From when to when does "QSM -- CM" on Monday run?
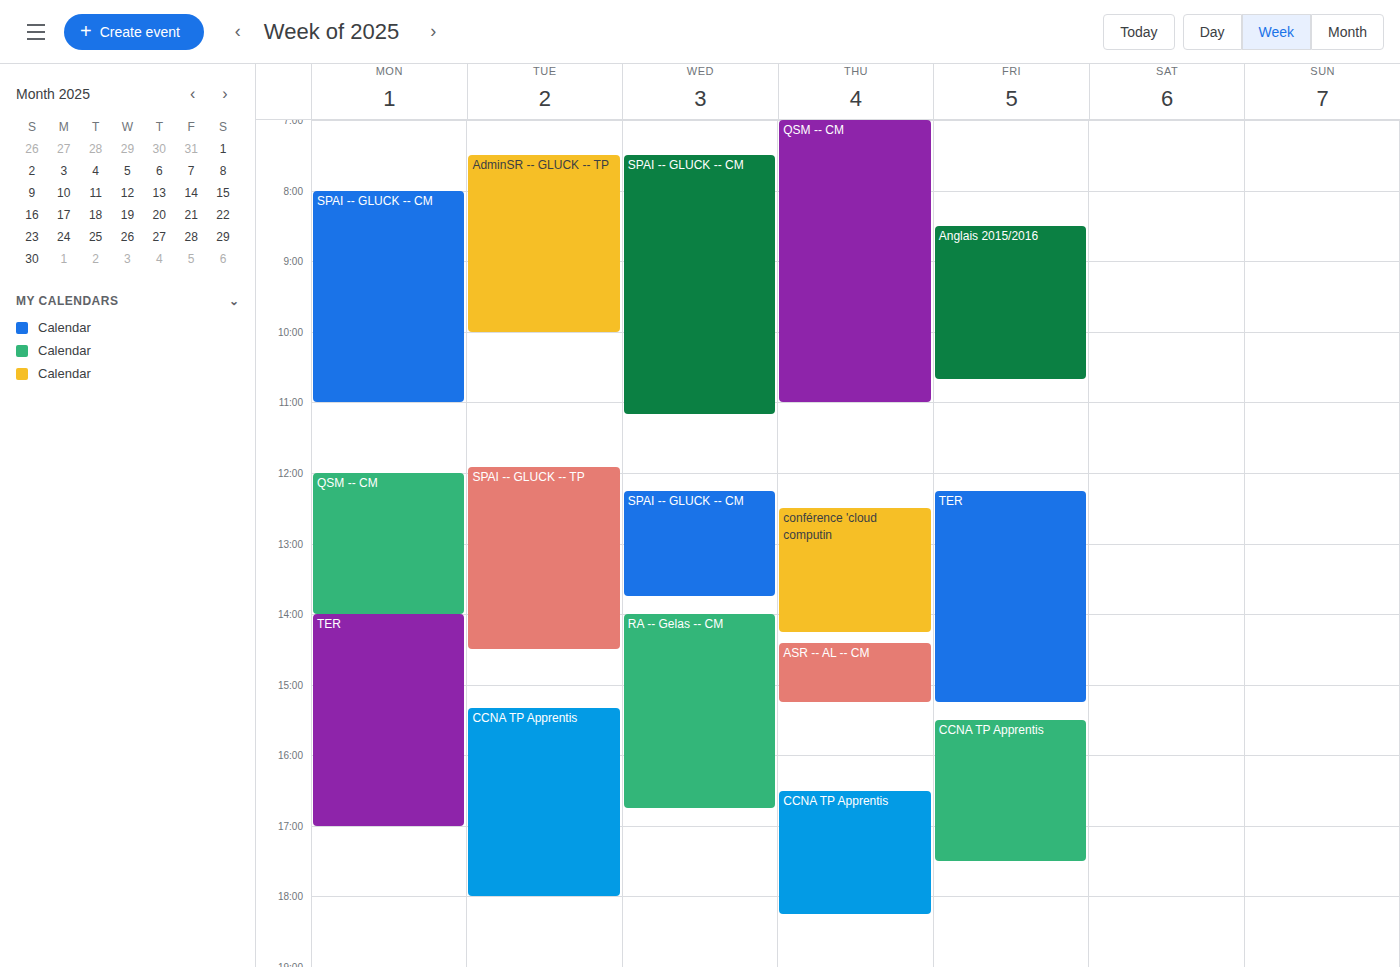
12:00 PM to 2:00 PM